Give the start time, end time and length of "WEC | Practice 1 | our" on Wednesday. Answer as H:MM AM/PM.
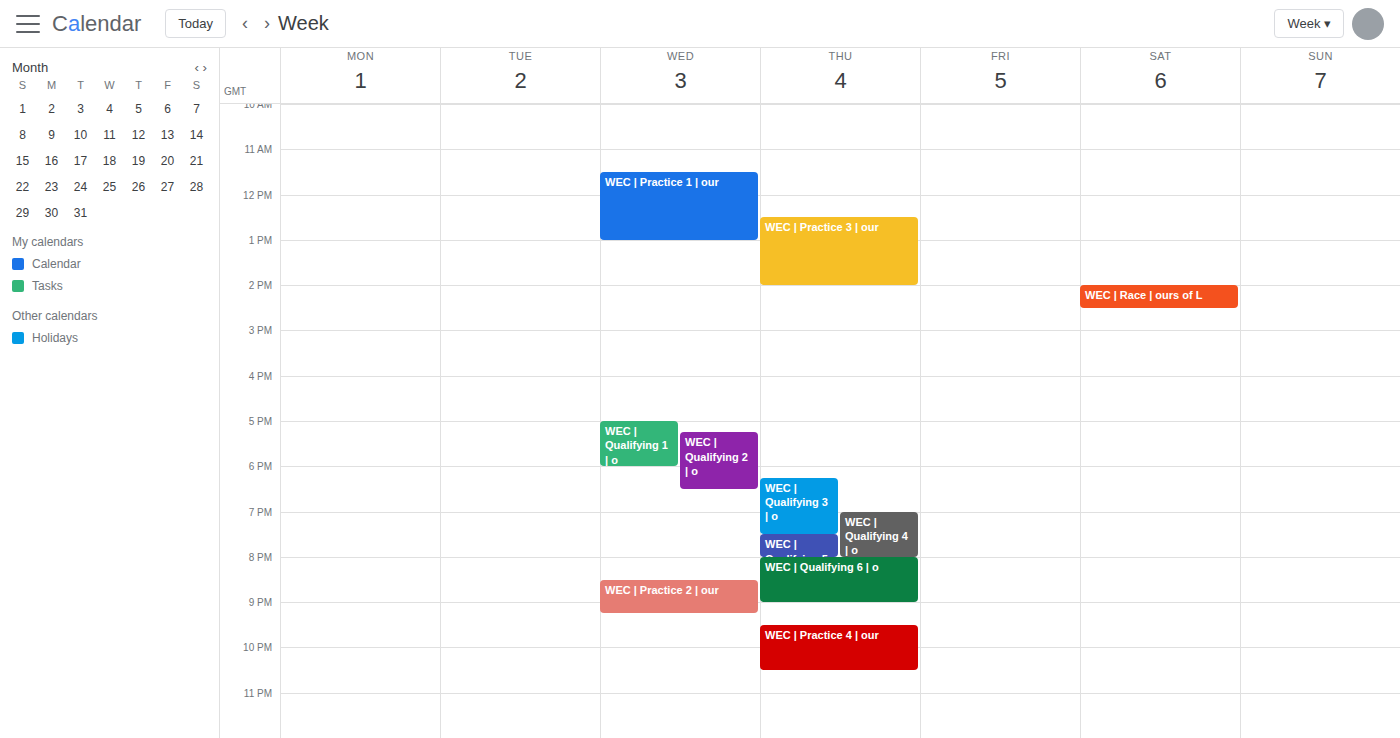
11:30 AM to 1:00 PM, 1 hour 30 minutes